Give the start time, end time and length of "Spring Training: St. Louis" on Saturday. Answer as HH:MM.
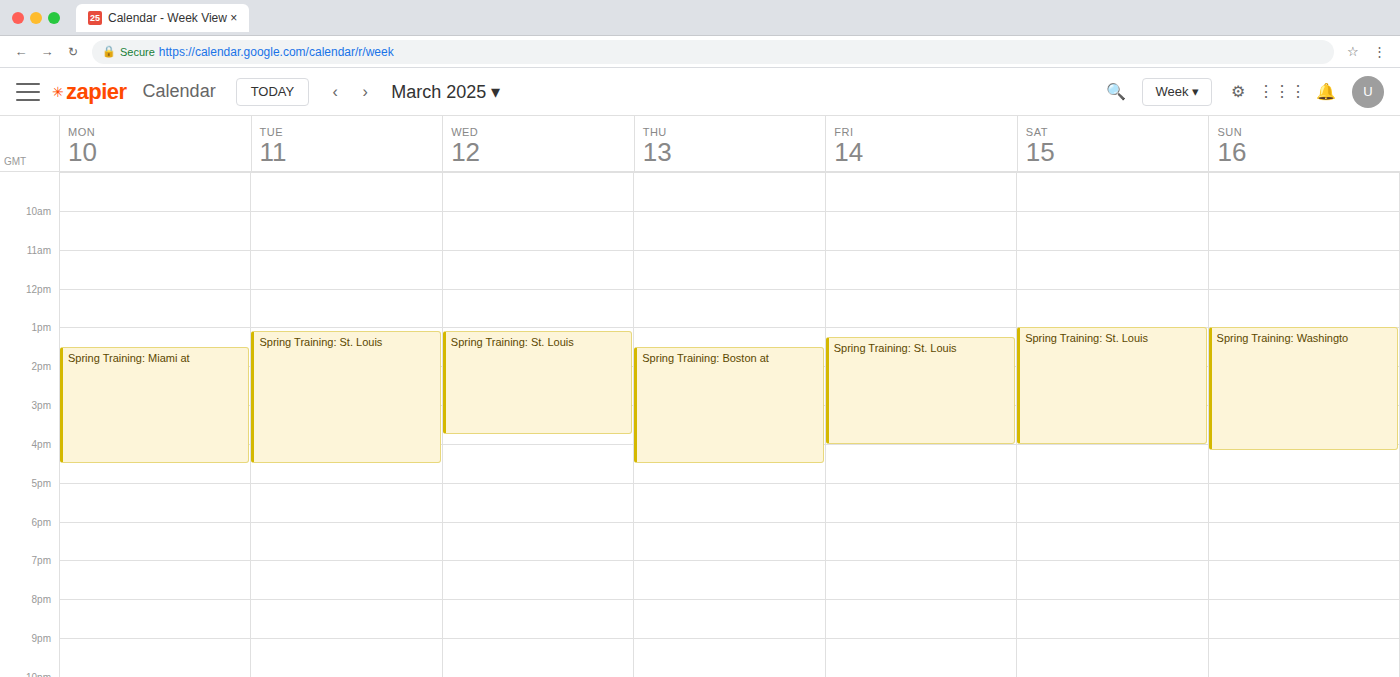
13:00 to 16:00, 3 hours